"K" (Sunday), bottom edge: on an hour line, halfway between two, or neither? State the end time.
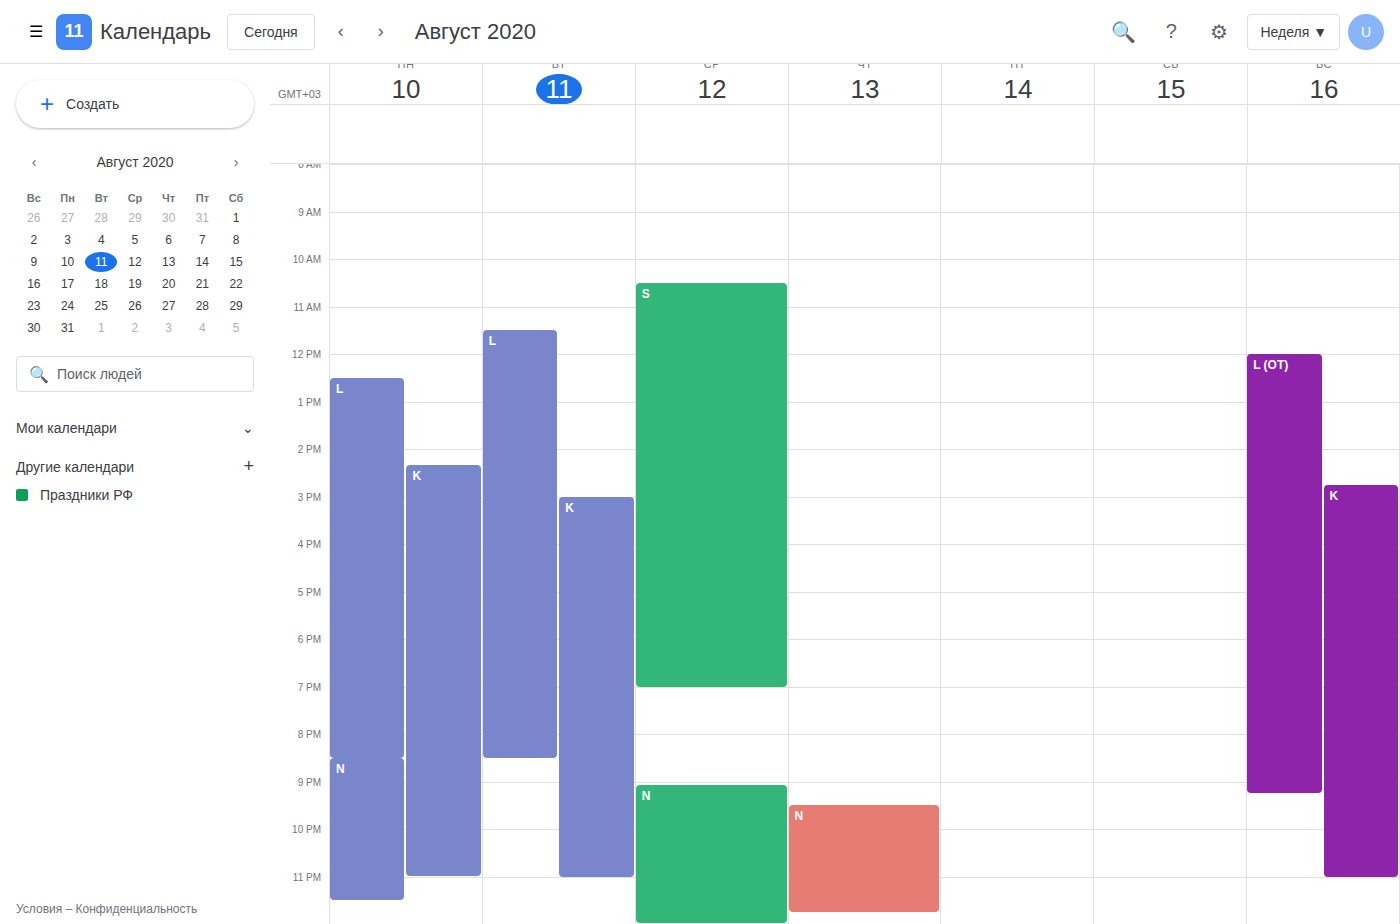
11:00 PM -- exactly on the 11 PM line.